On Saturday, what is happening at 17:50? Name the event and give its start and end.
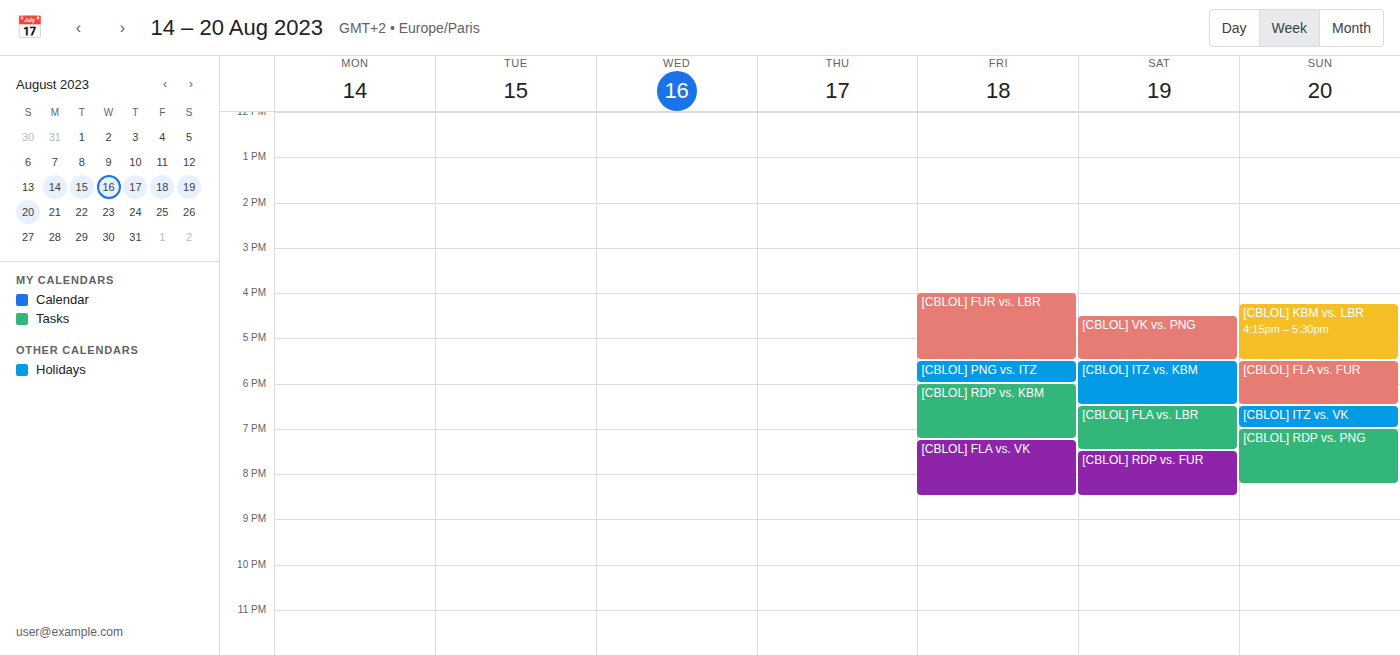
"[CBLOL] ITZ vs. KBM", 17:30 to 18:30